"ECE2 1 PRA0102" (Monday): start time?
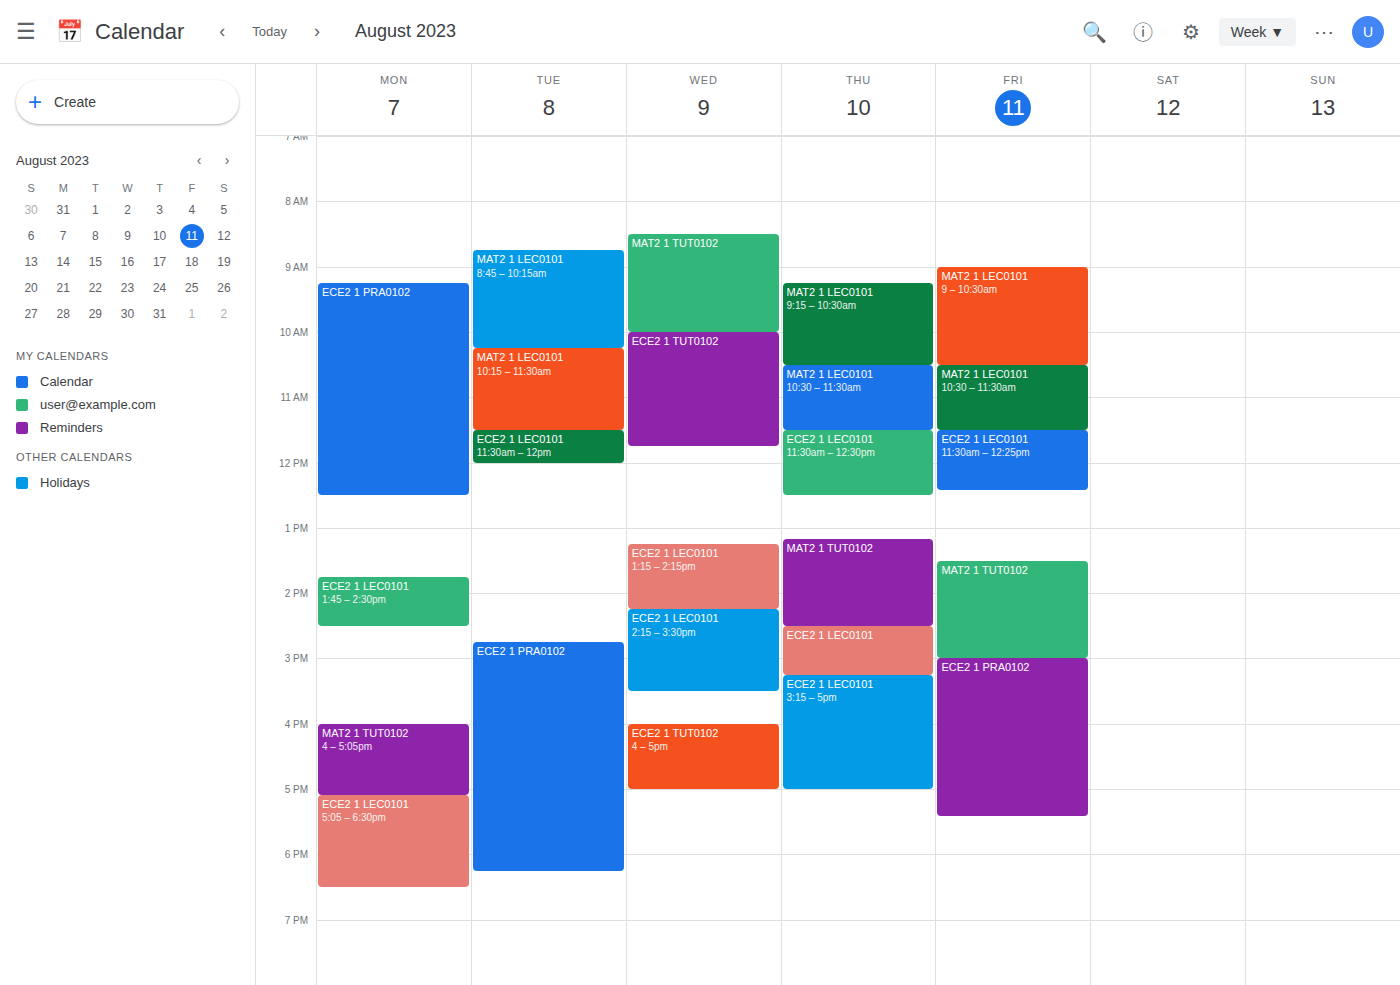
9:15 AM